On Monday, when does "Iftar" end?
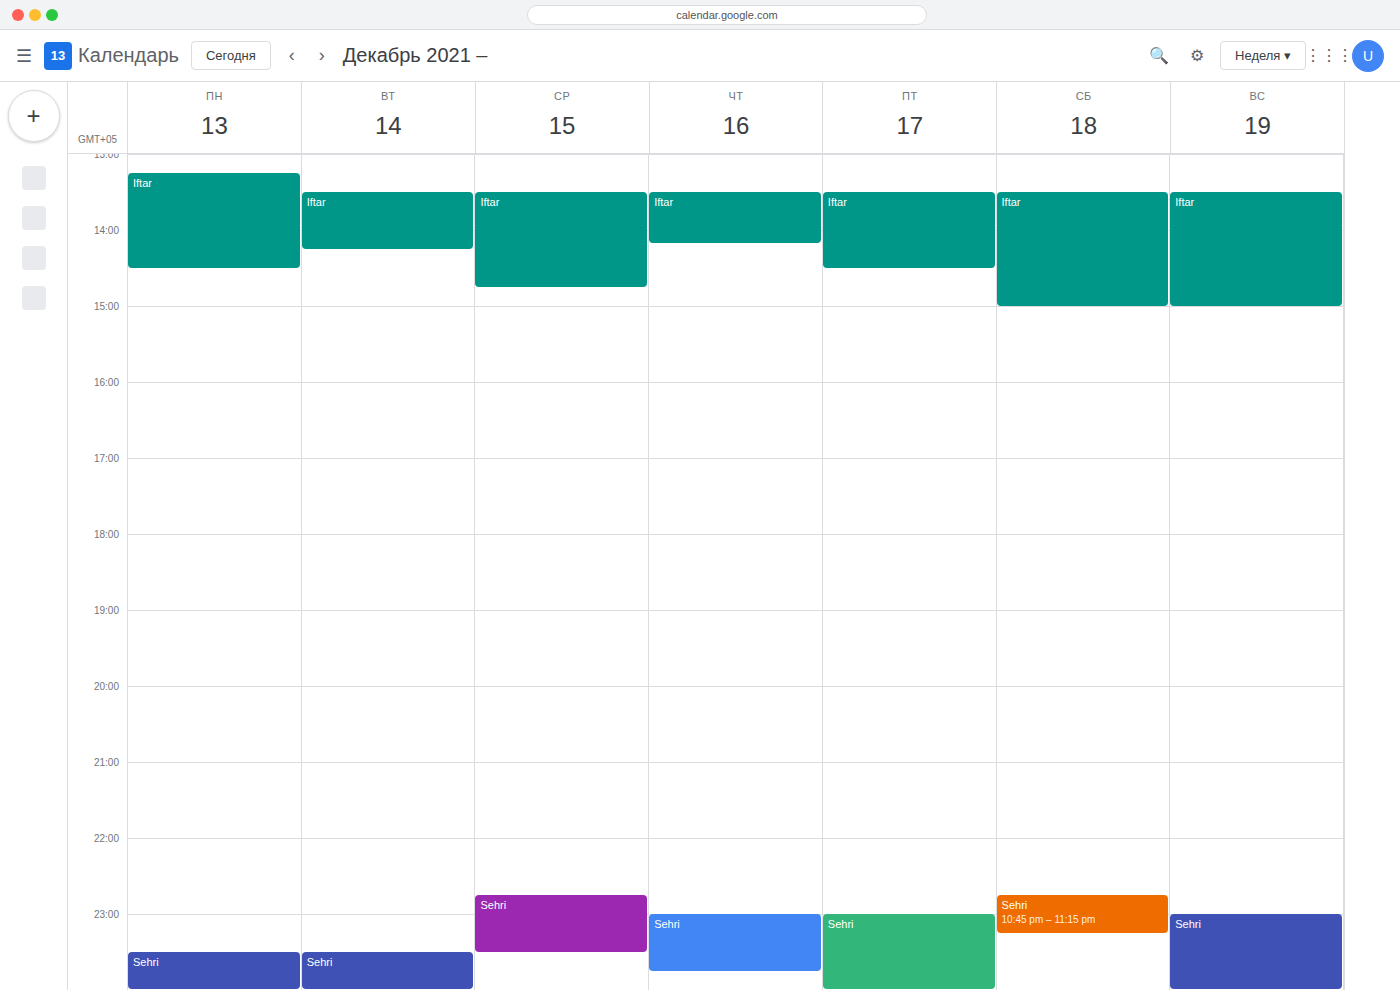
2:30 PM